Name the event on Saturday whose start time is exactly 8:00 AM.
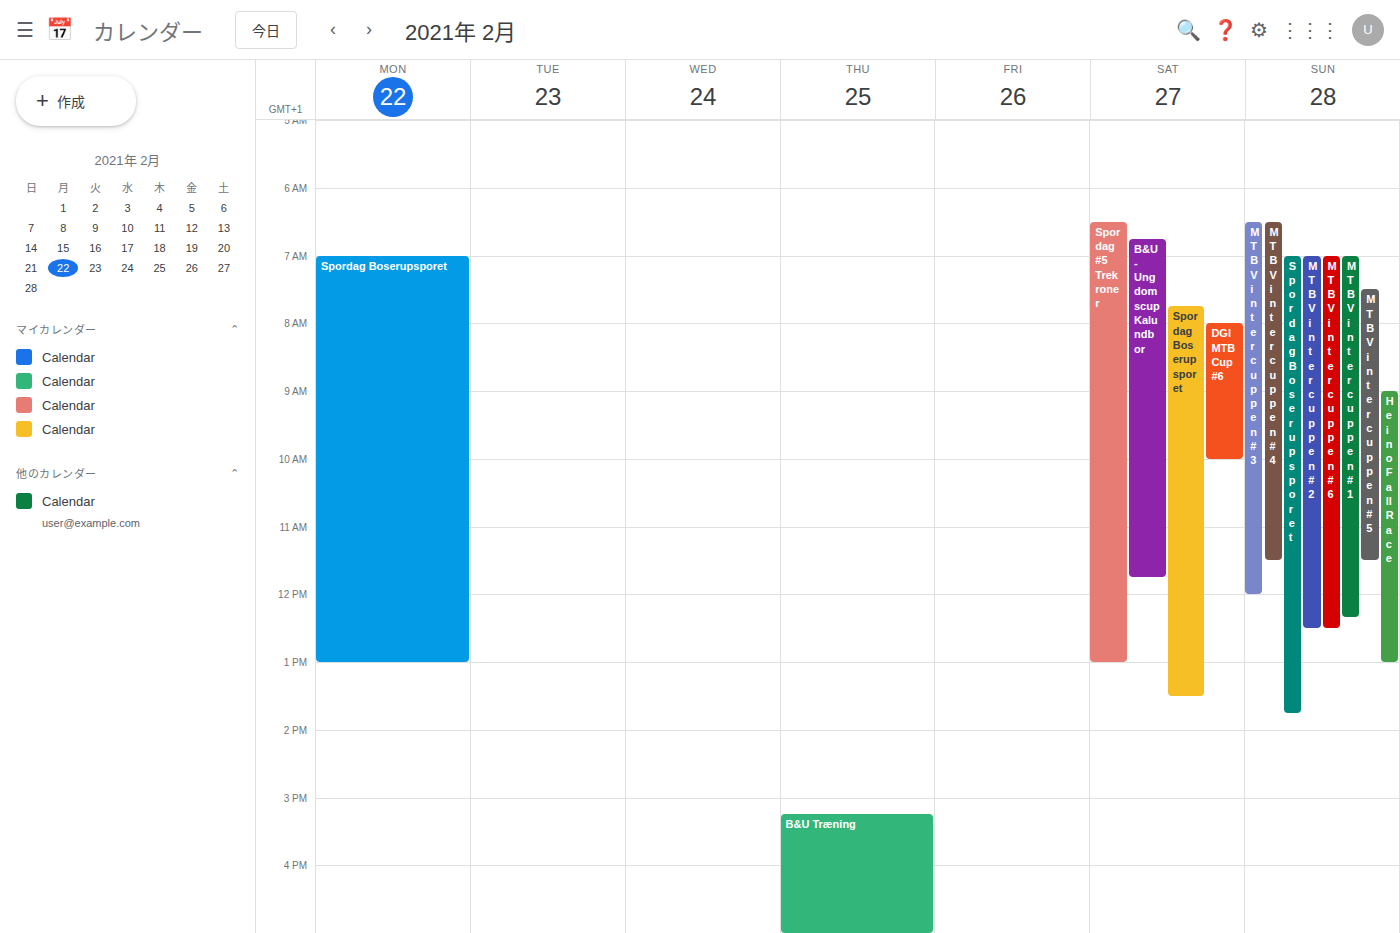
"DGI MTB Cup #6"